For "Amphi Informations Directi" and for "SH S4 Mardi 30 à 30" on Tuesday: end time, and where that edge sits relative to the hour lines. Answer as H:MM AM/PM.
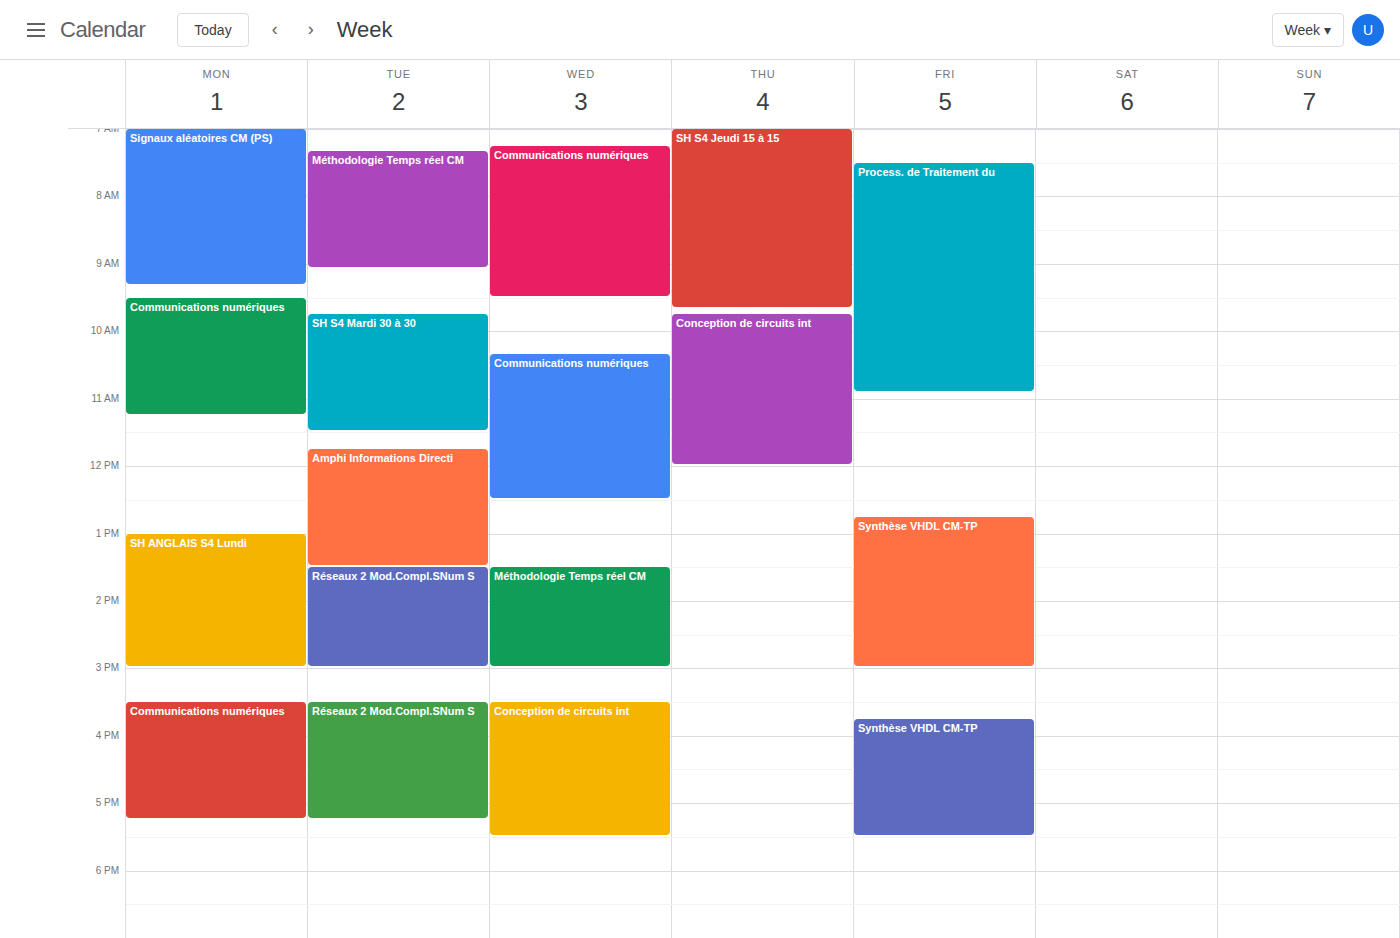
"Amphi Informations Directi": 1:30 PM, halfway between the 1 PM and 2 PM lines. "SH S4 Mardi 30 à 30": 11:30 AM, halfway between the 11 AM and 12 PM lines.